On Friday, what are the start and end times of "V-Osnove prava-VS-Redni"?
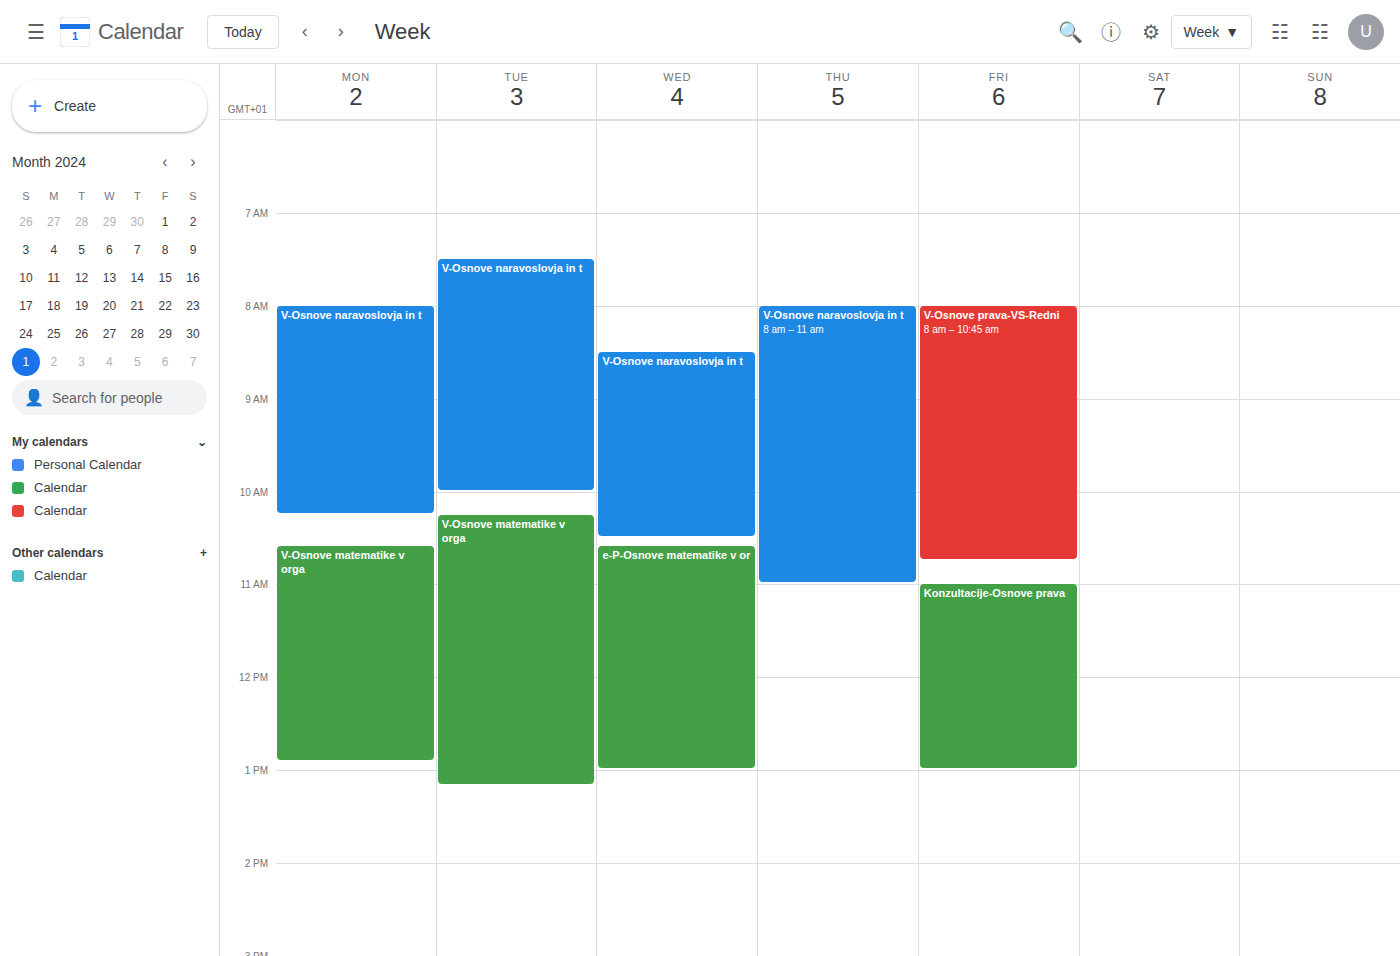
08:00 to 10:45